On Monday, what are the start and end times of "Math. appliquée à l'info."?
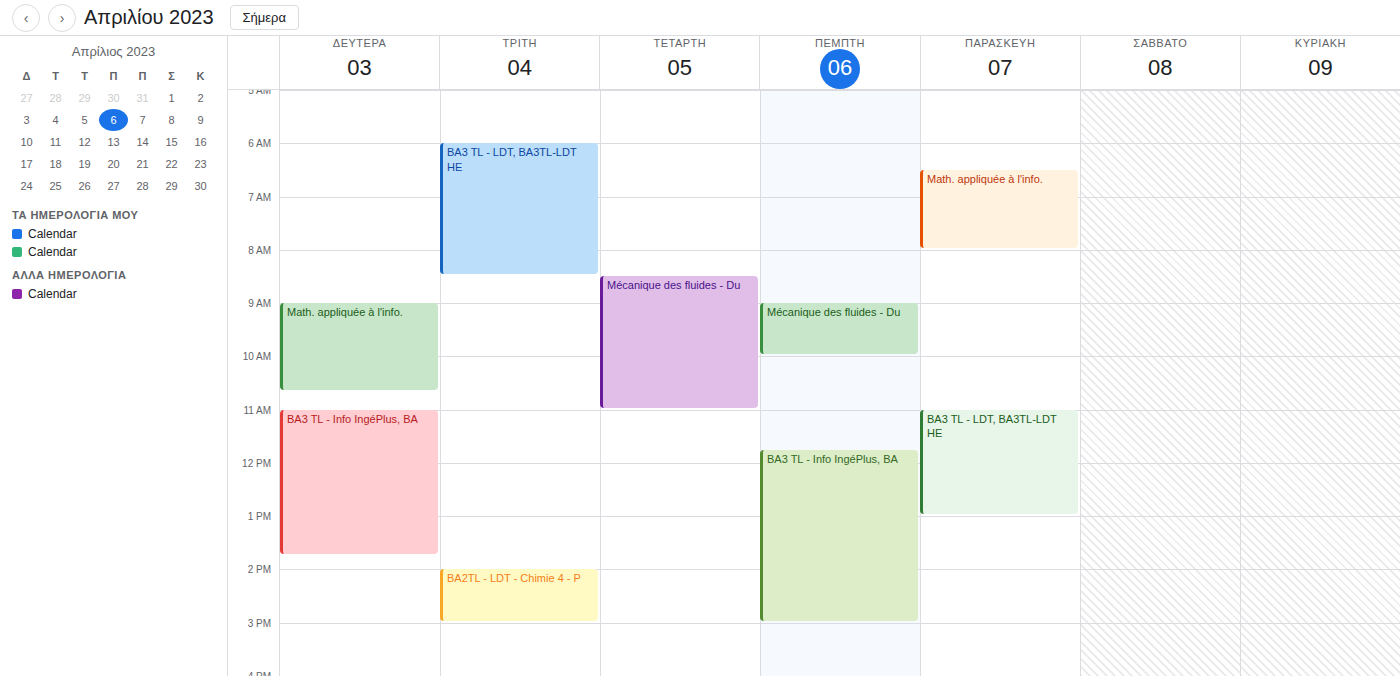
09:00 to 10:40